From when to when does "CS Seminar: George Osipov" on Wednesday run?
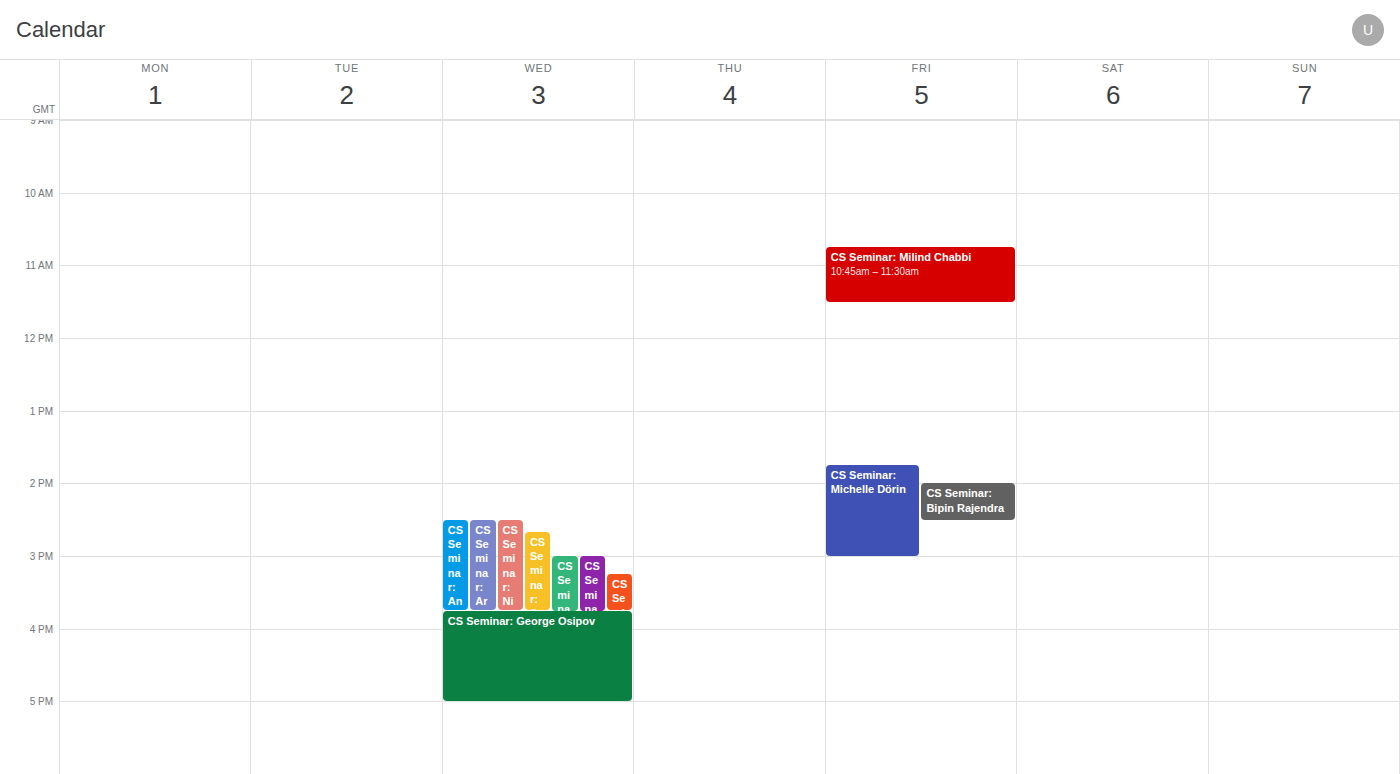
3:45 PM to 5:00 PM